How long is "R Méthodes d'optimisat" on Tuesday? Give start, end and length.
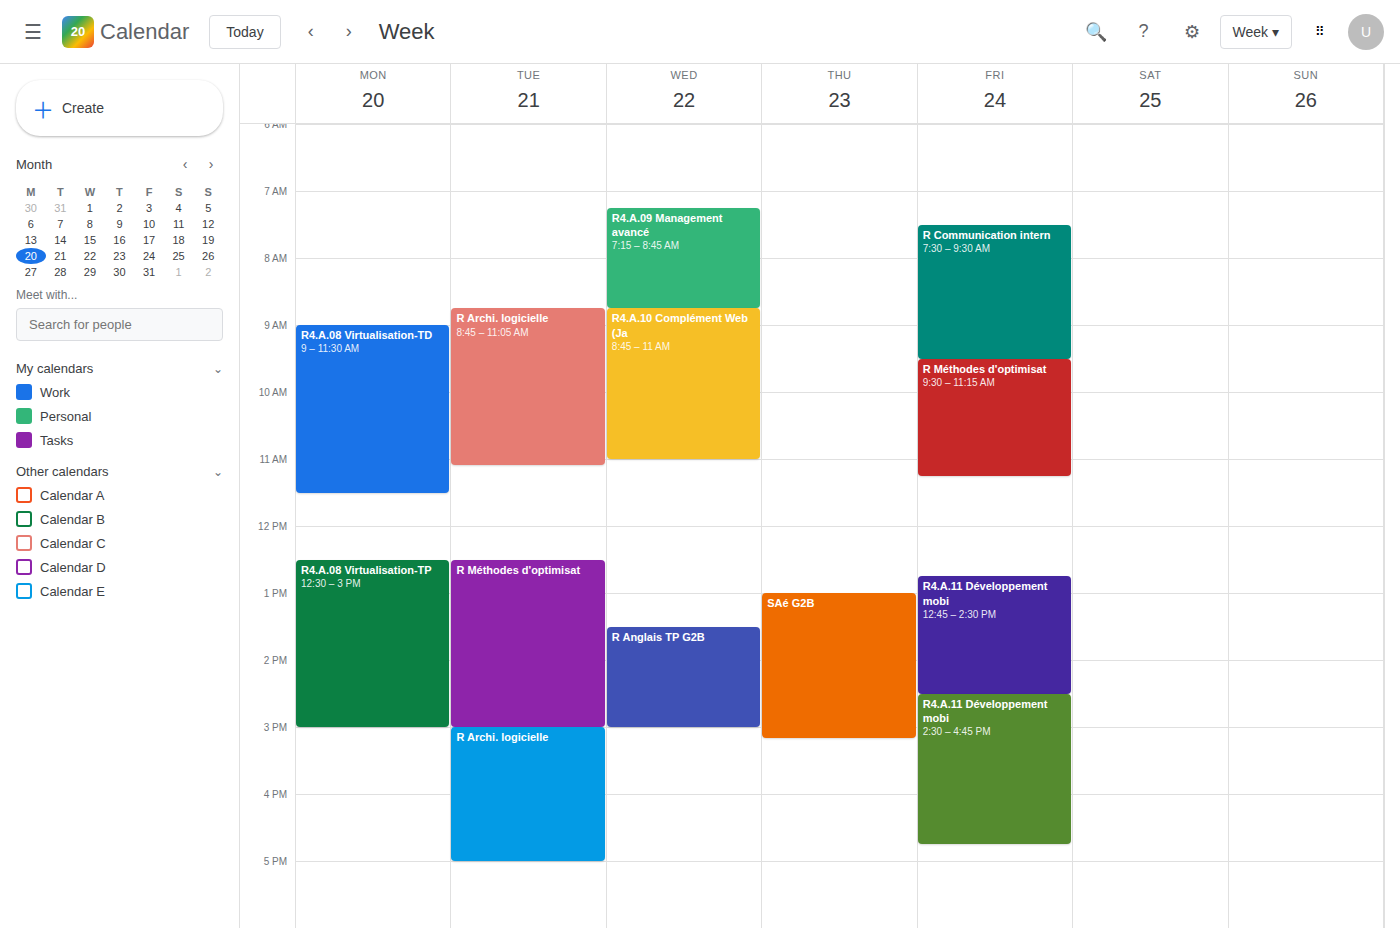
12:30 to 15:00, 2 hours 30 minutes